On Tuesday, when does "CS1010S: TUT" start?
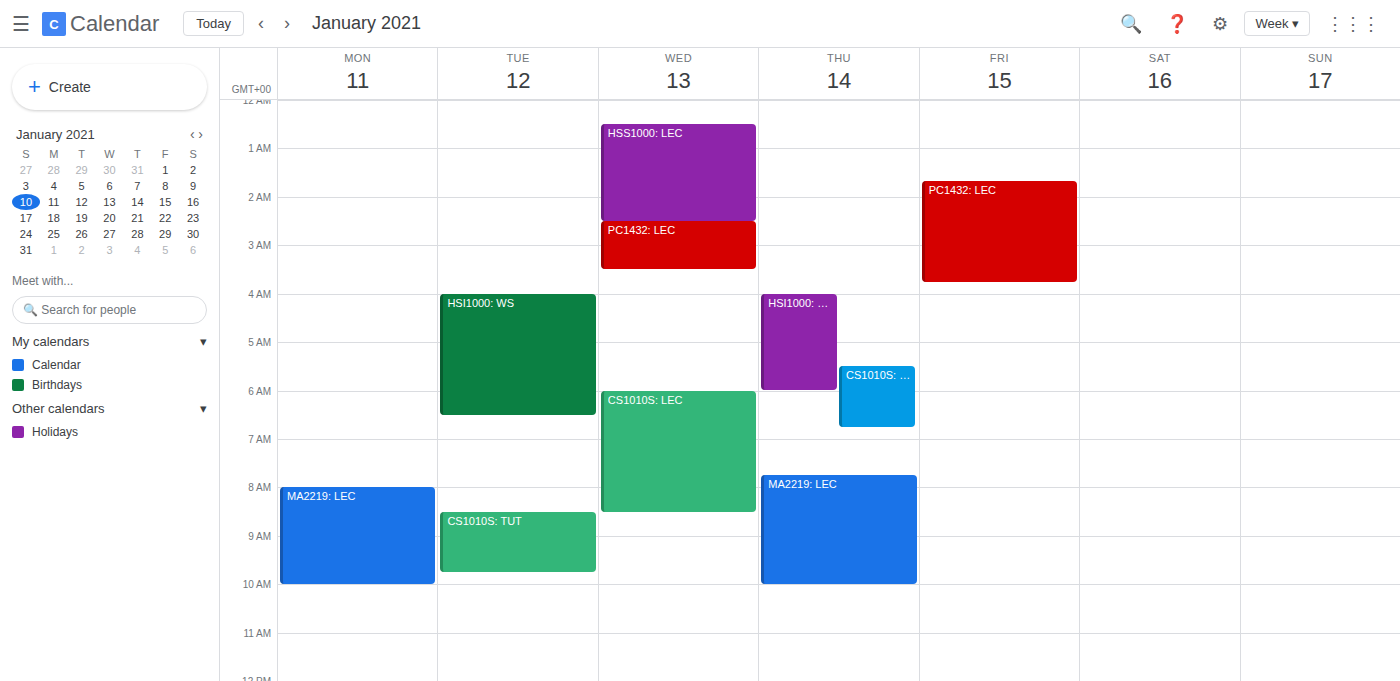
8:30 AM